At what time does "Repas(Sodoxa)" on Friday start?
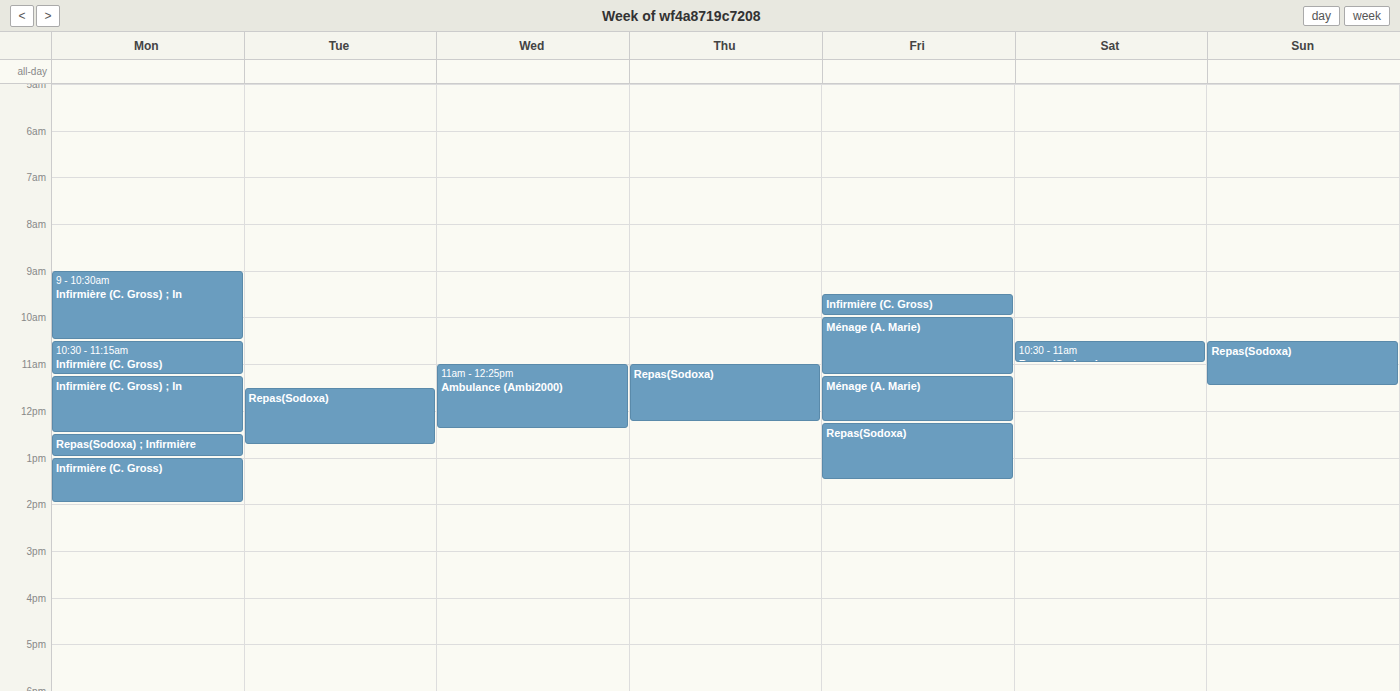
12:15